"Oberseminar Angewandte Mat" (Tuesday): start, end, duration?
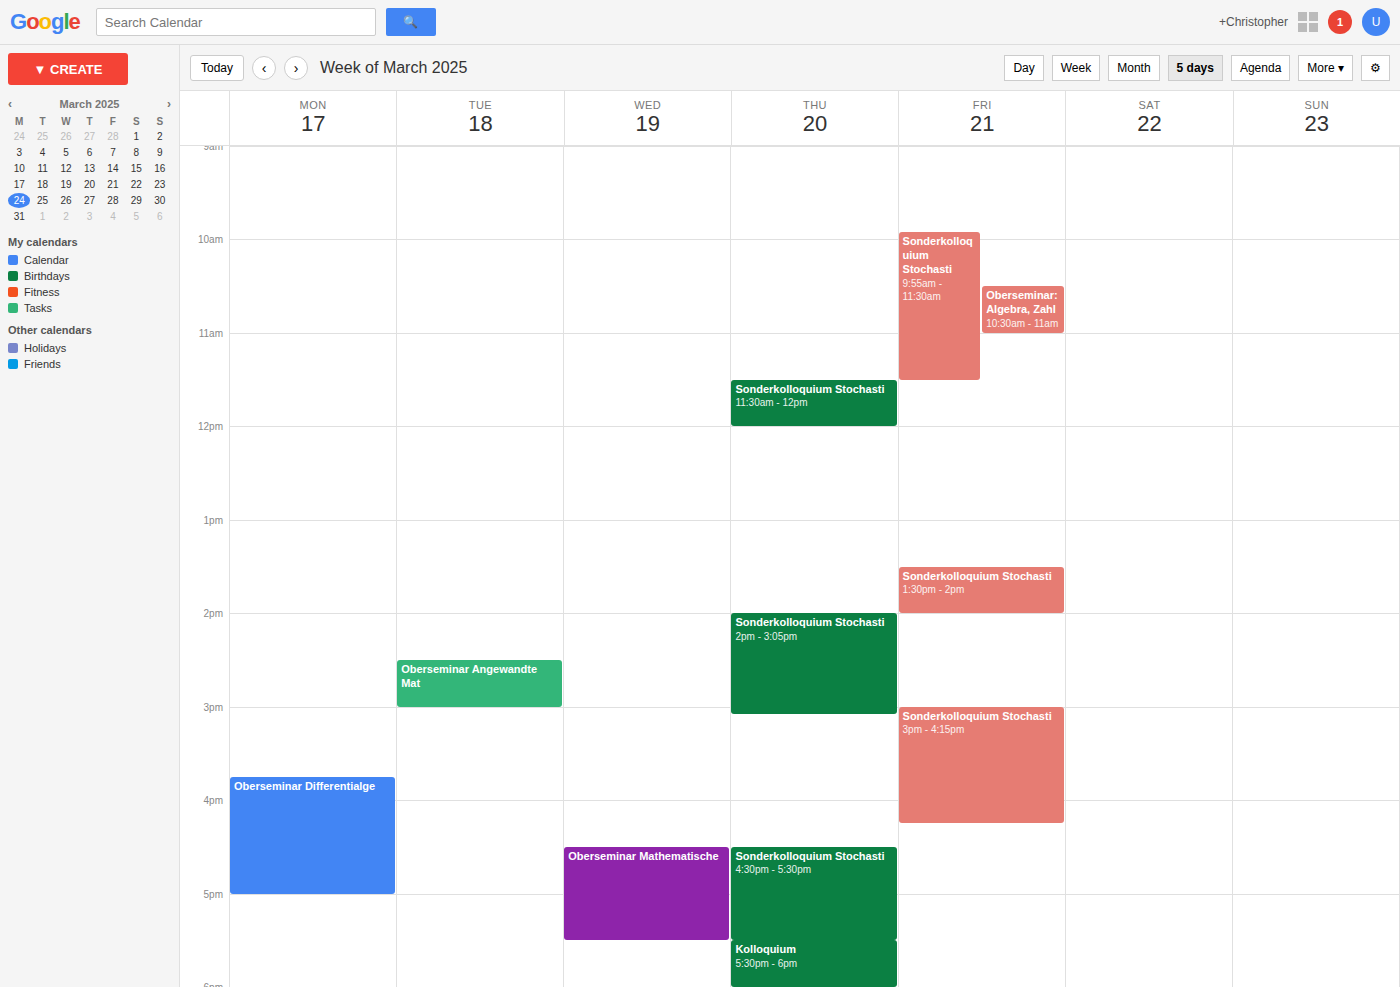
2:30 PM to 3:00 PM, 30 minutes